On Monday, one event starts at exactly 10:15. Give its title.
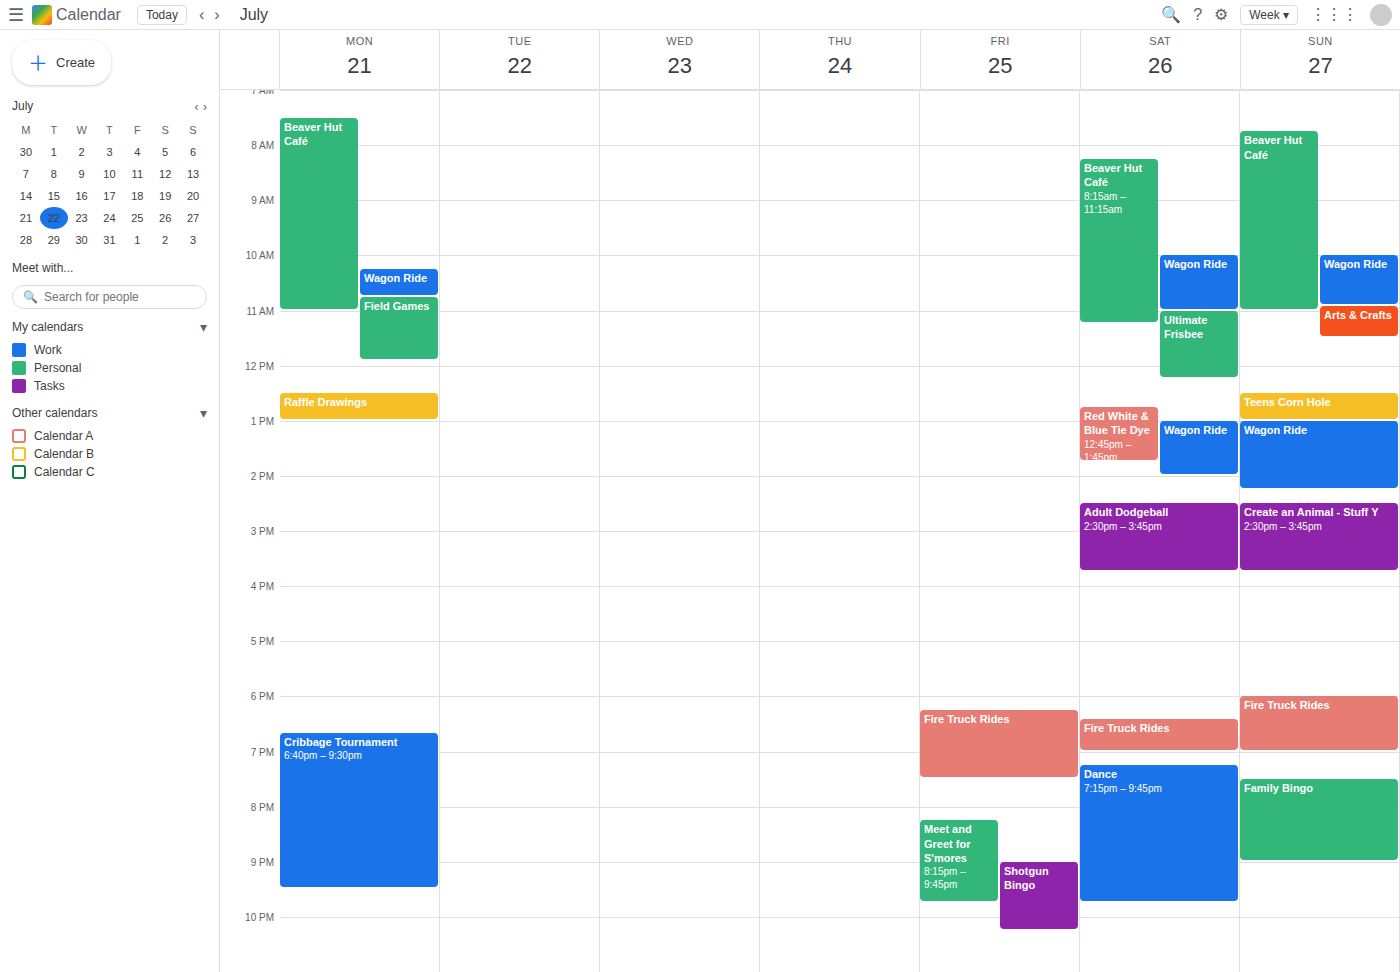
"Wagon Ride"